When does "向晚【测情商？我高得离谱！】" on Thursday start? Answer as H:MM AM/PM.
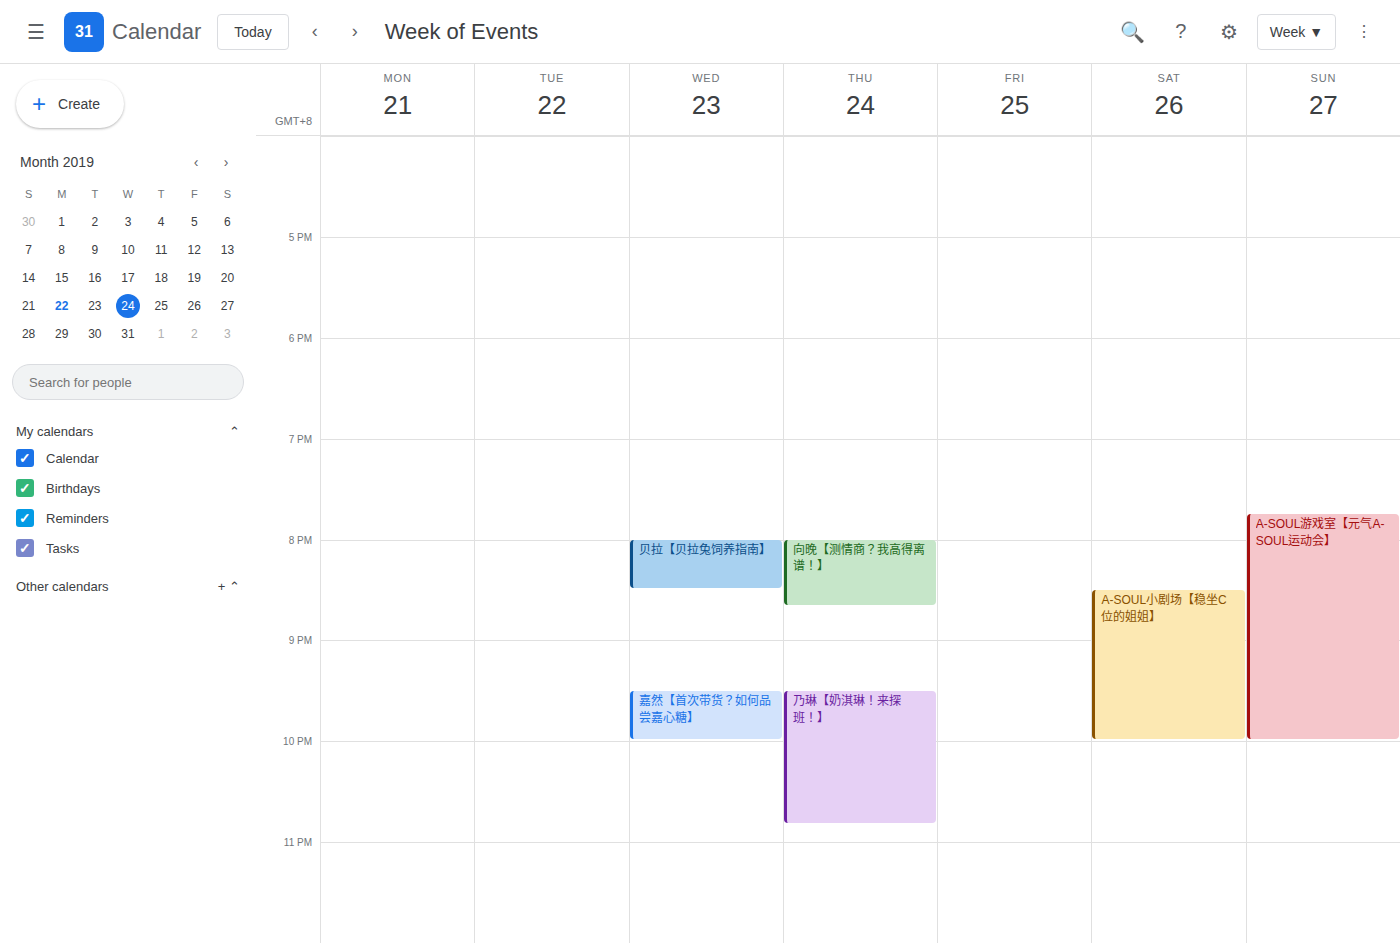
8:00 PM